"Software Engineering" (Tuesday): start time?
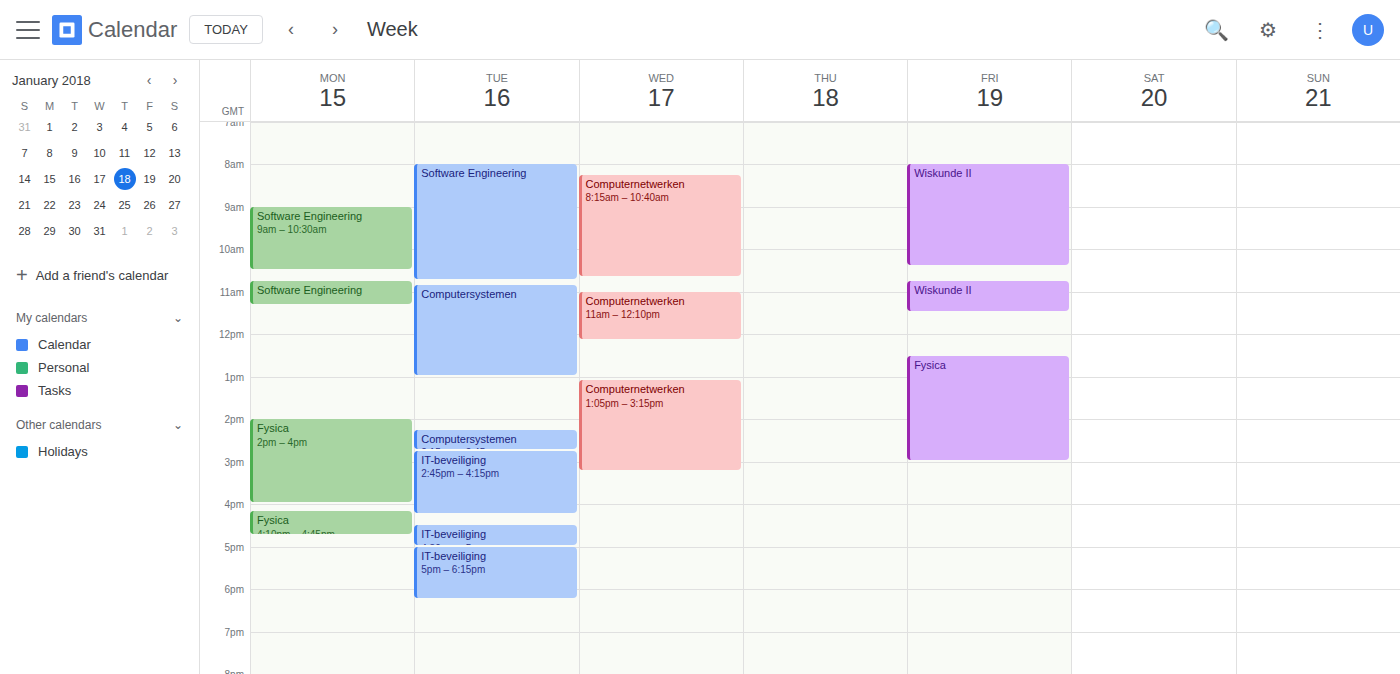
8:00 AM